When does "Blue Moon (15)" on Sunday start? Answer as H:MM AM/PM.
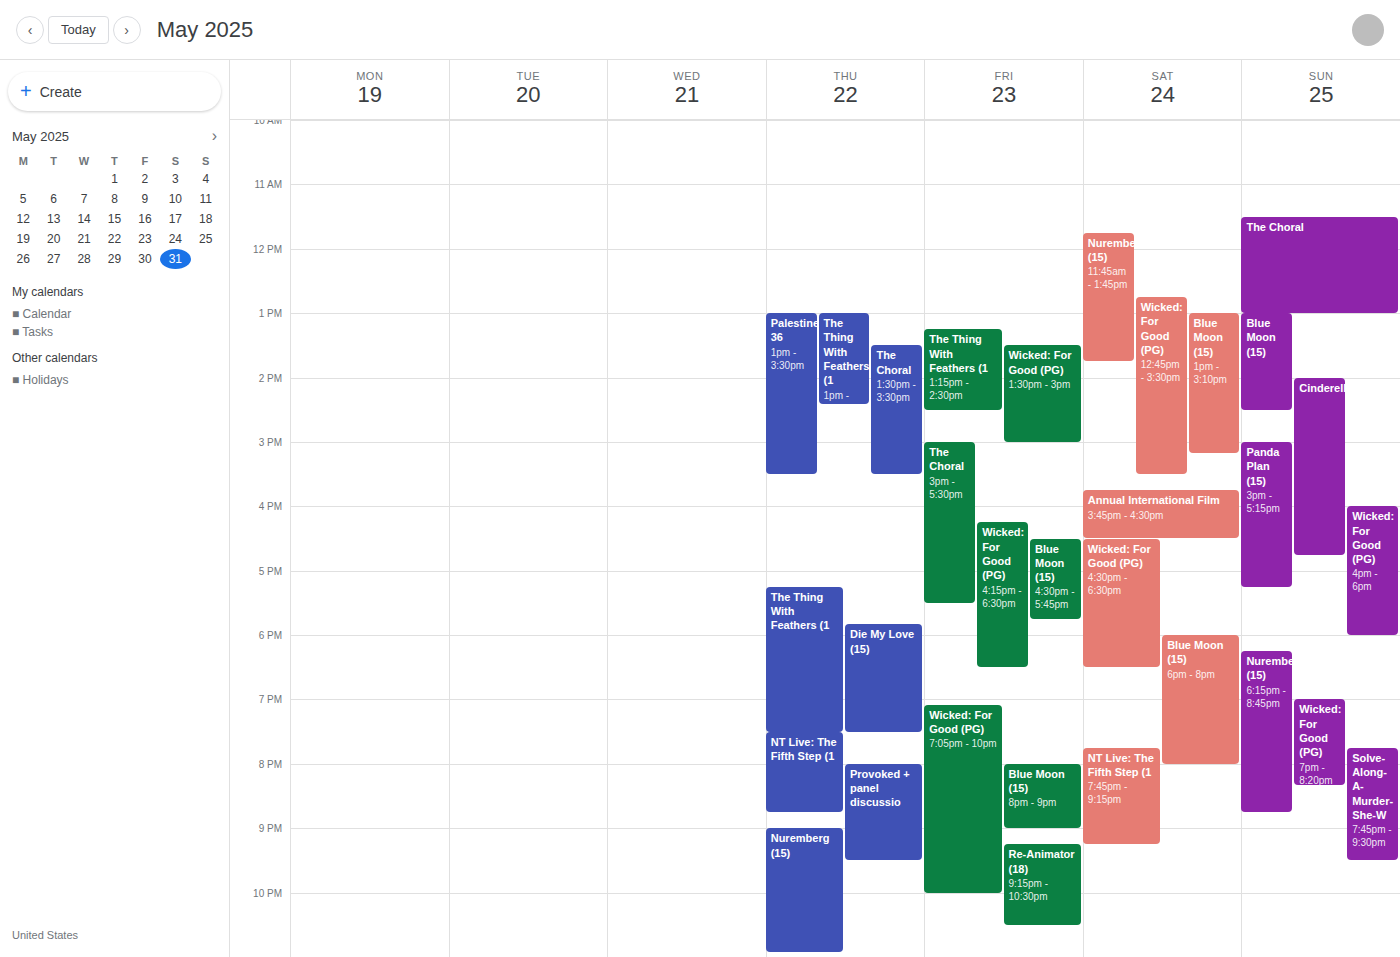
1:00 PM